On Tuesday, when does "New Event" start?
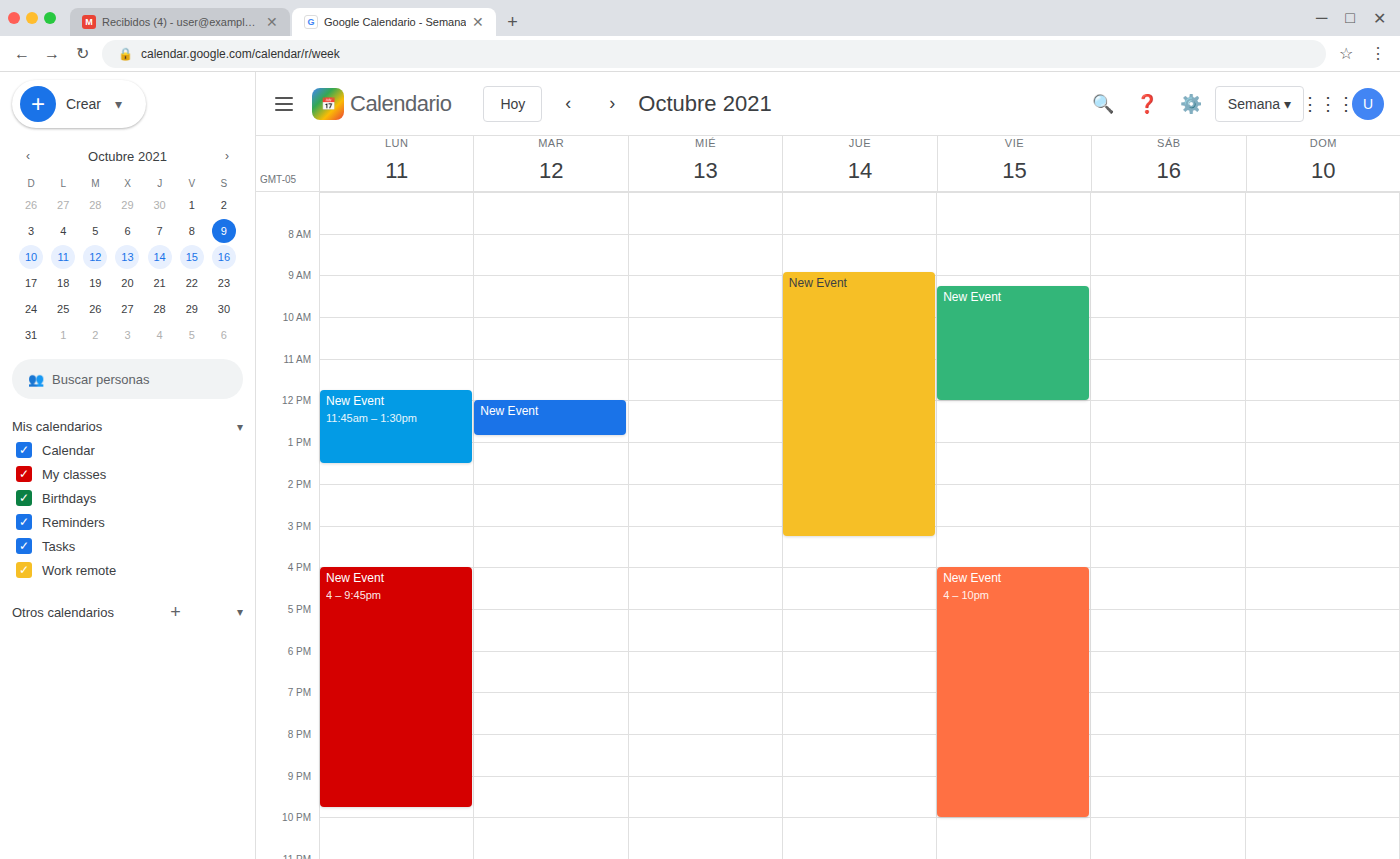
12:00 PM